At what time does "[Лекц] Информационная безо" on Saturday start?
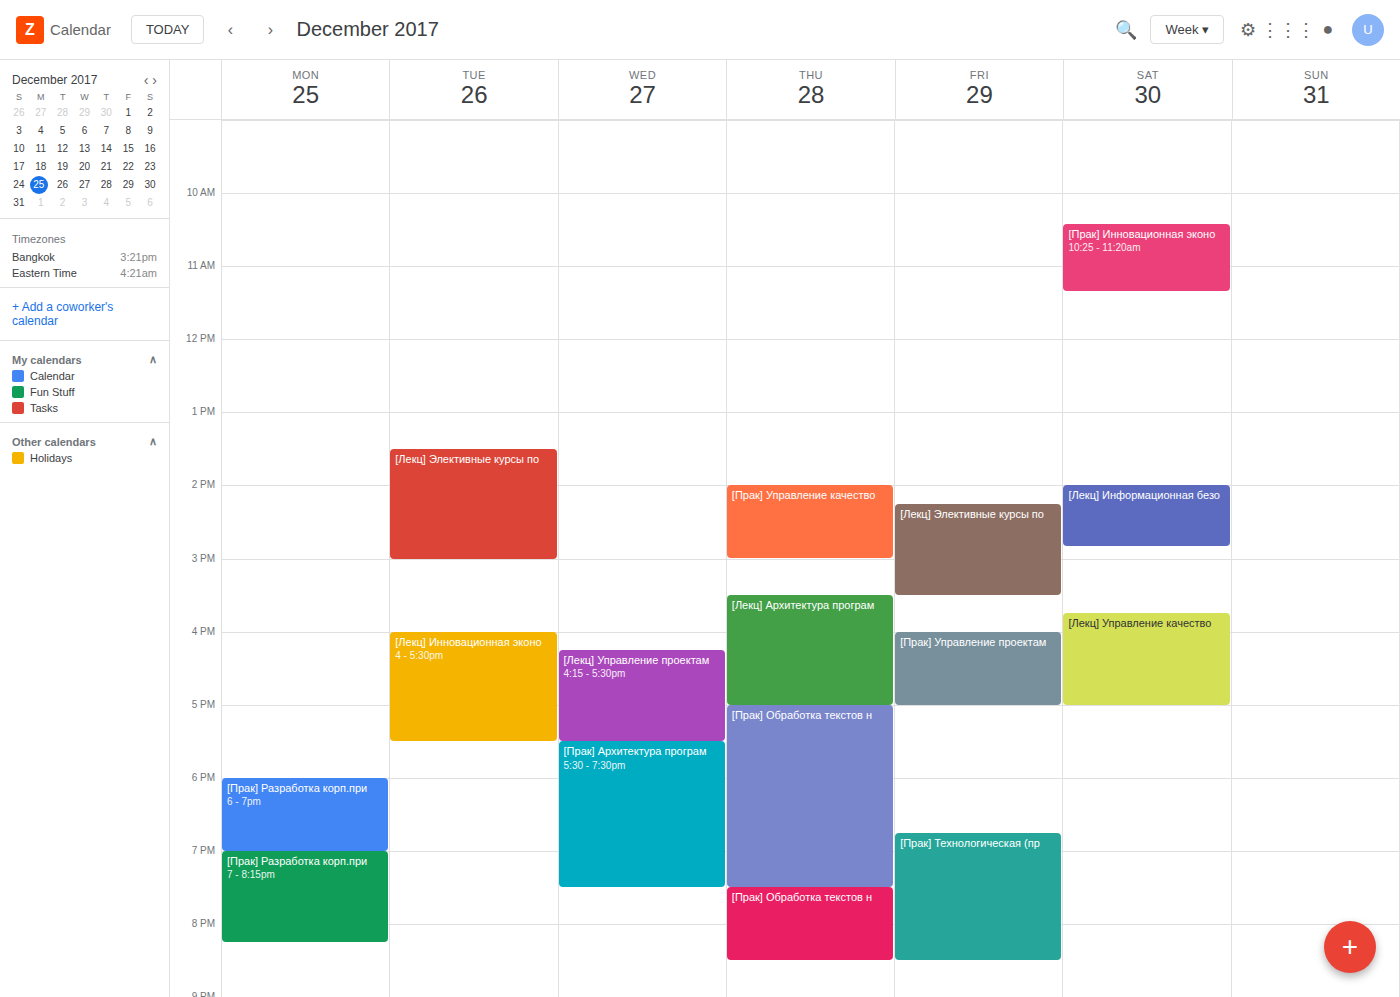
14:00